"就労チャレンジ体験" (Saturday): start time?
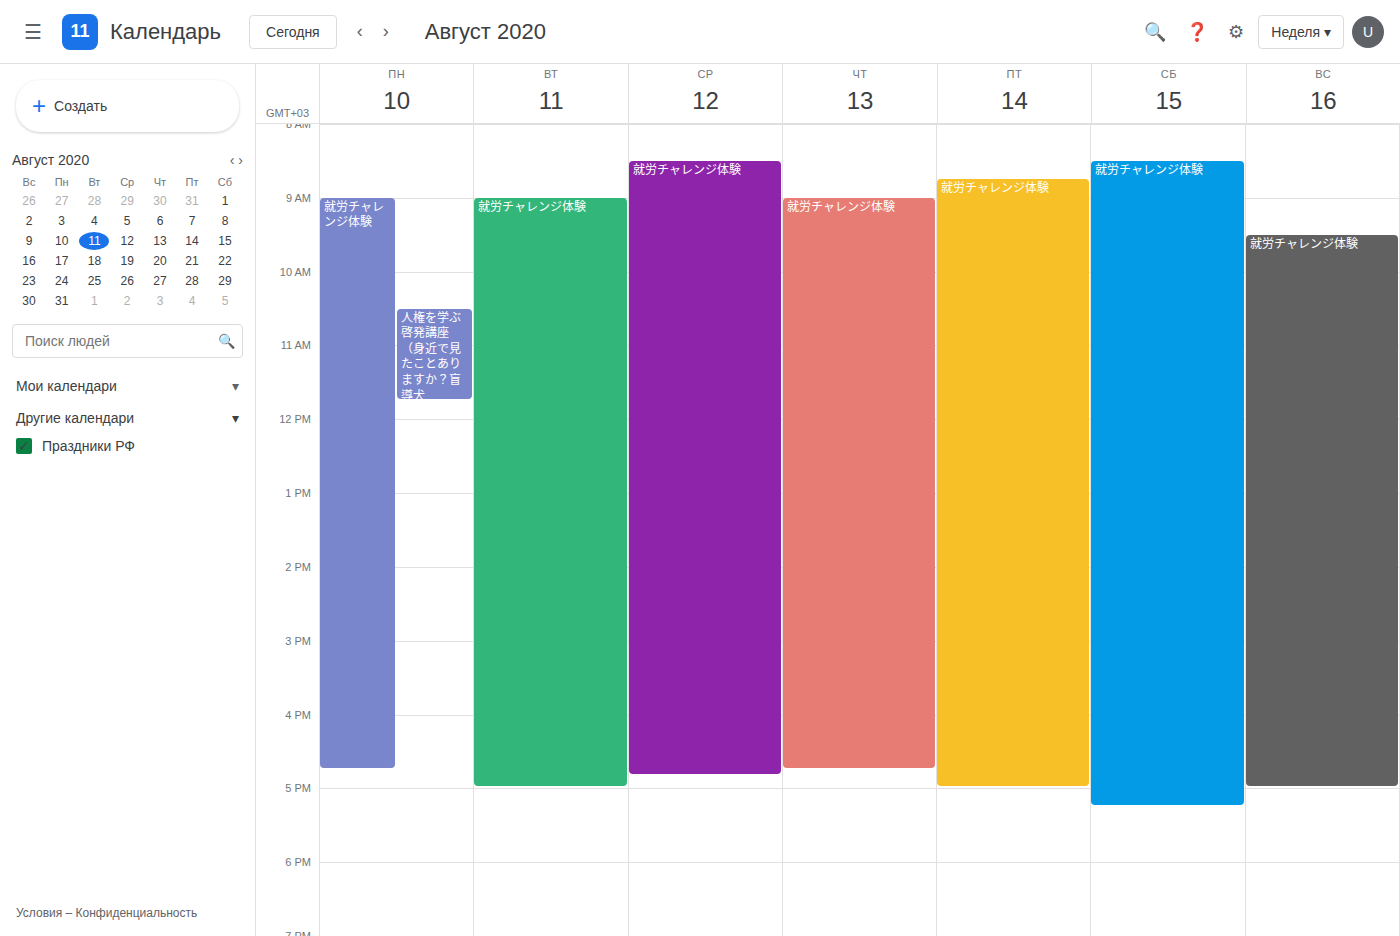
8:30 AM